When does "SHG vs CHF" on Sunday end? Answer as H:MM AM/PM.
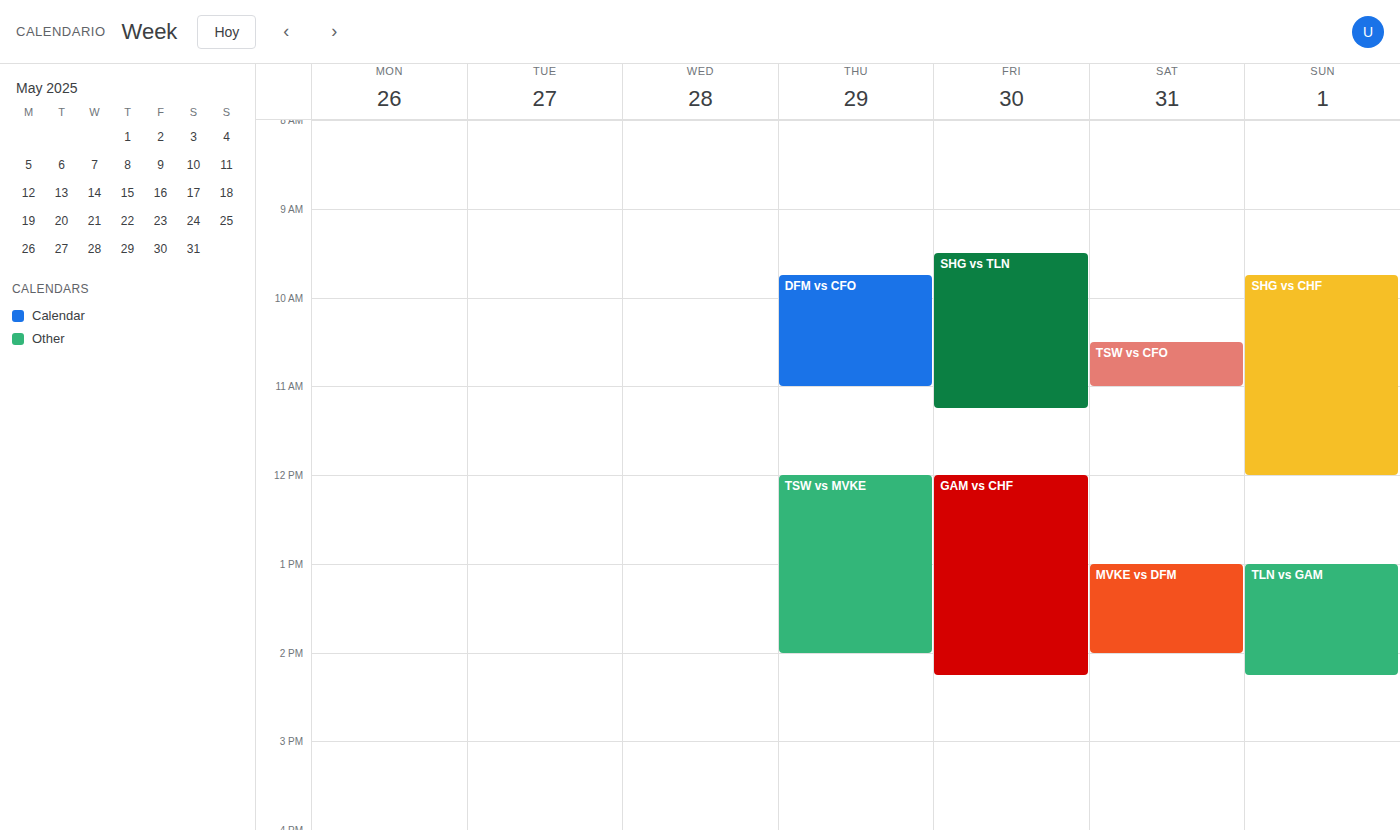
12:00 PM